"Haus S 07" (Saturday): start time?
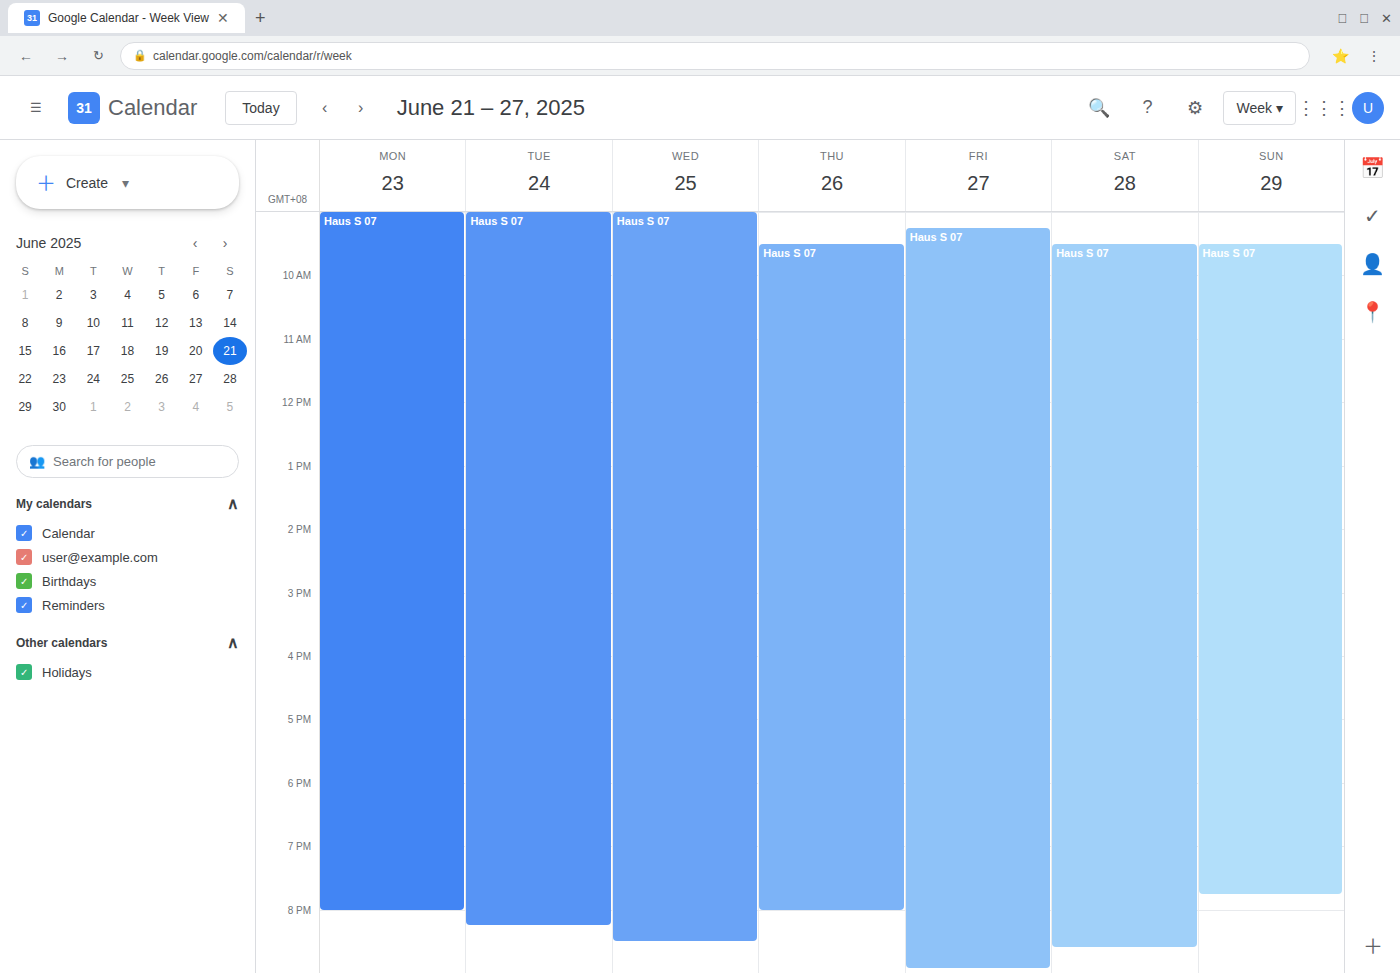
9:30 AM